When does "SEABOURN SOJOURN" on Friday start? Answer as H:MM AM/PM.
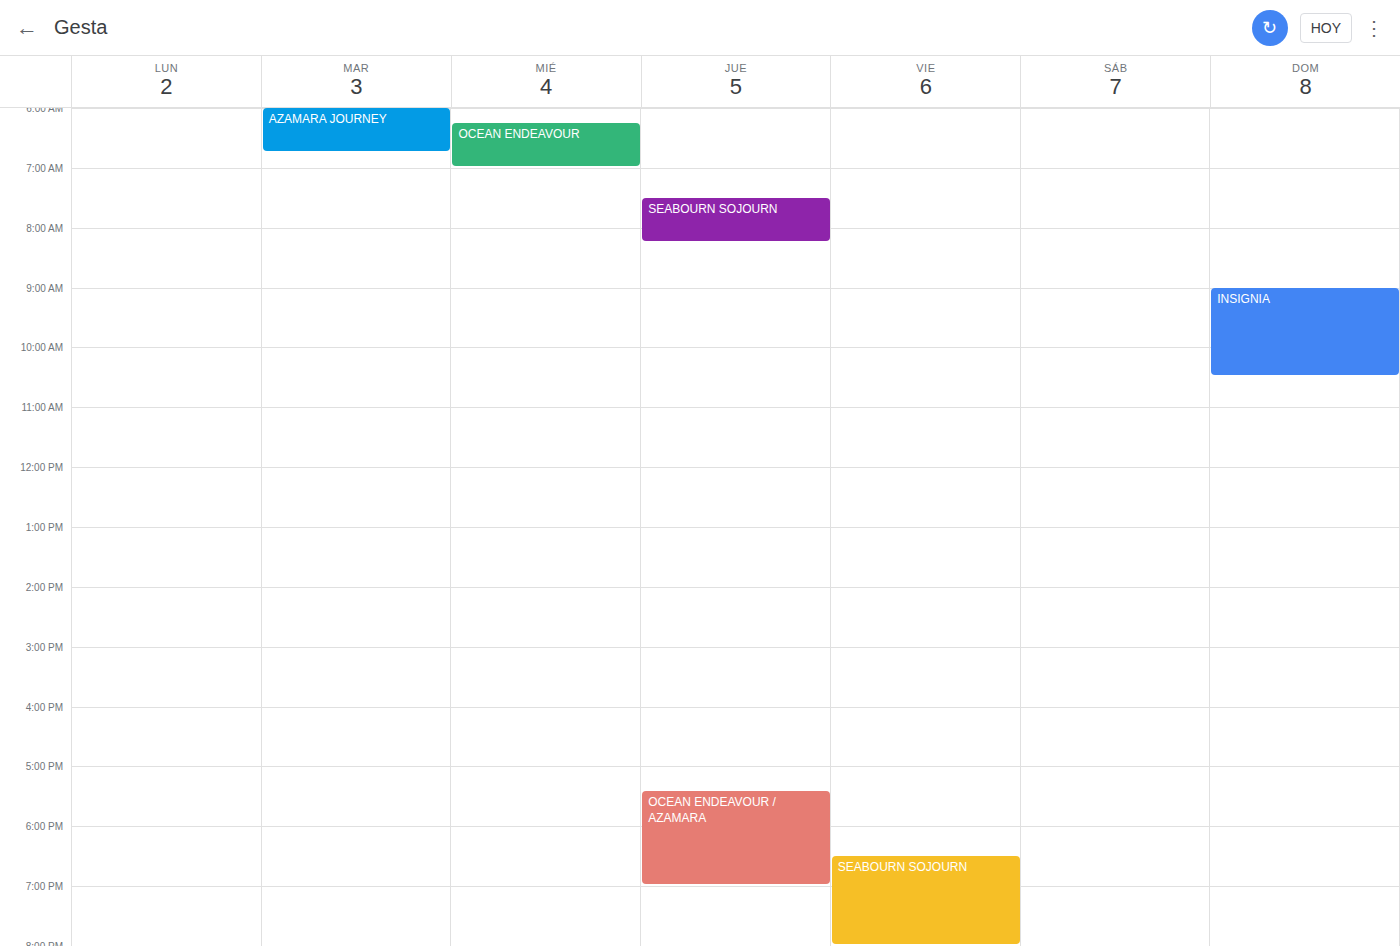
6:30 PM